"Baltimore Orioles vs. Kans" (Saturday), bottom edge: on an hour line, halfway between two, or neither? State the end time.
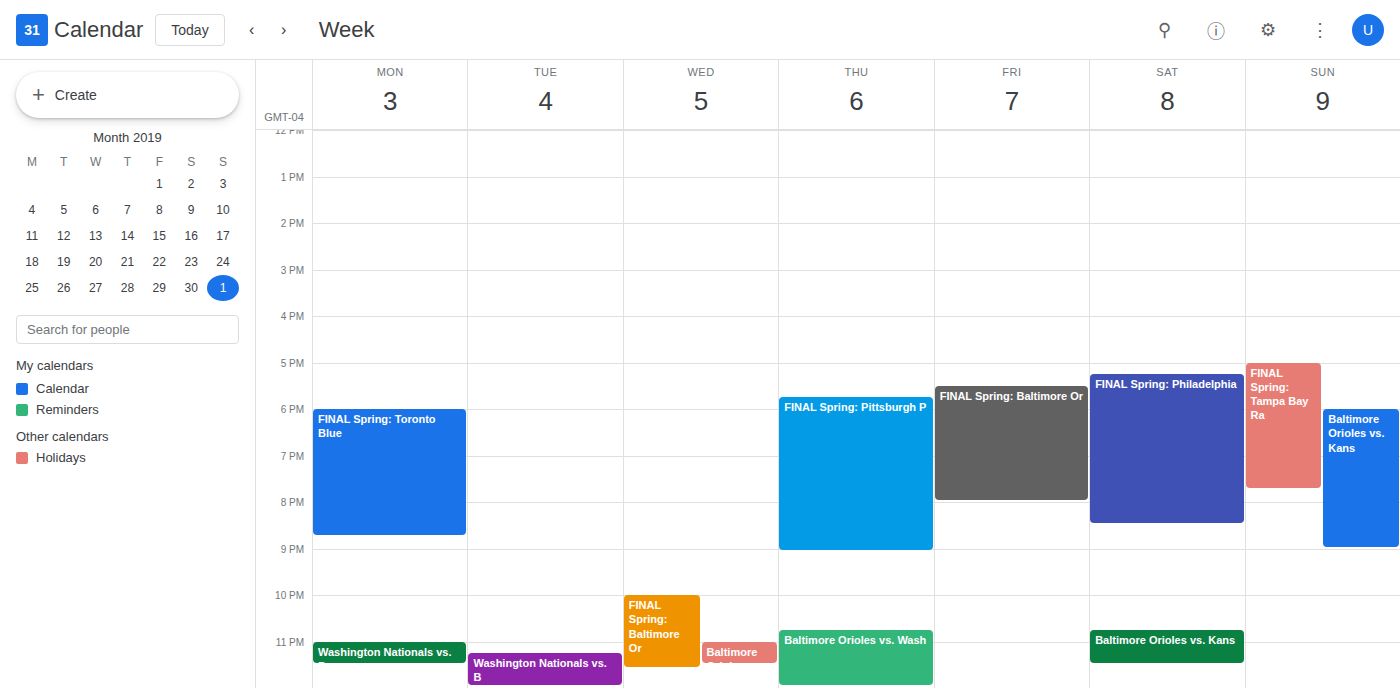
11:30 PM -- halfway between the 11 PM and 12 AM lines.